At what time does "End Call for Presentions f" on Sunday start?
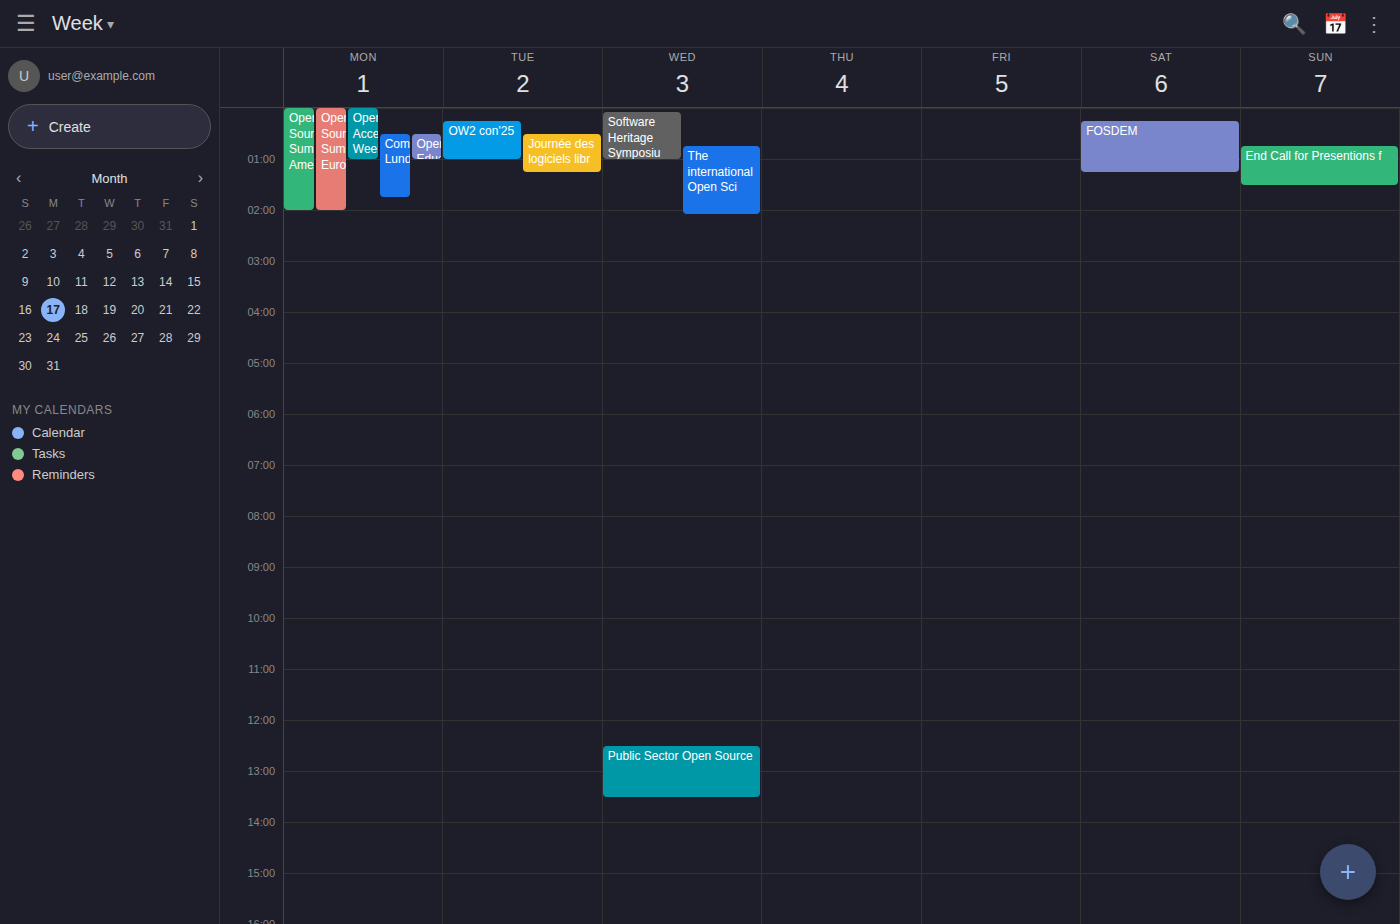
12:45 AM